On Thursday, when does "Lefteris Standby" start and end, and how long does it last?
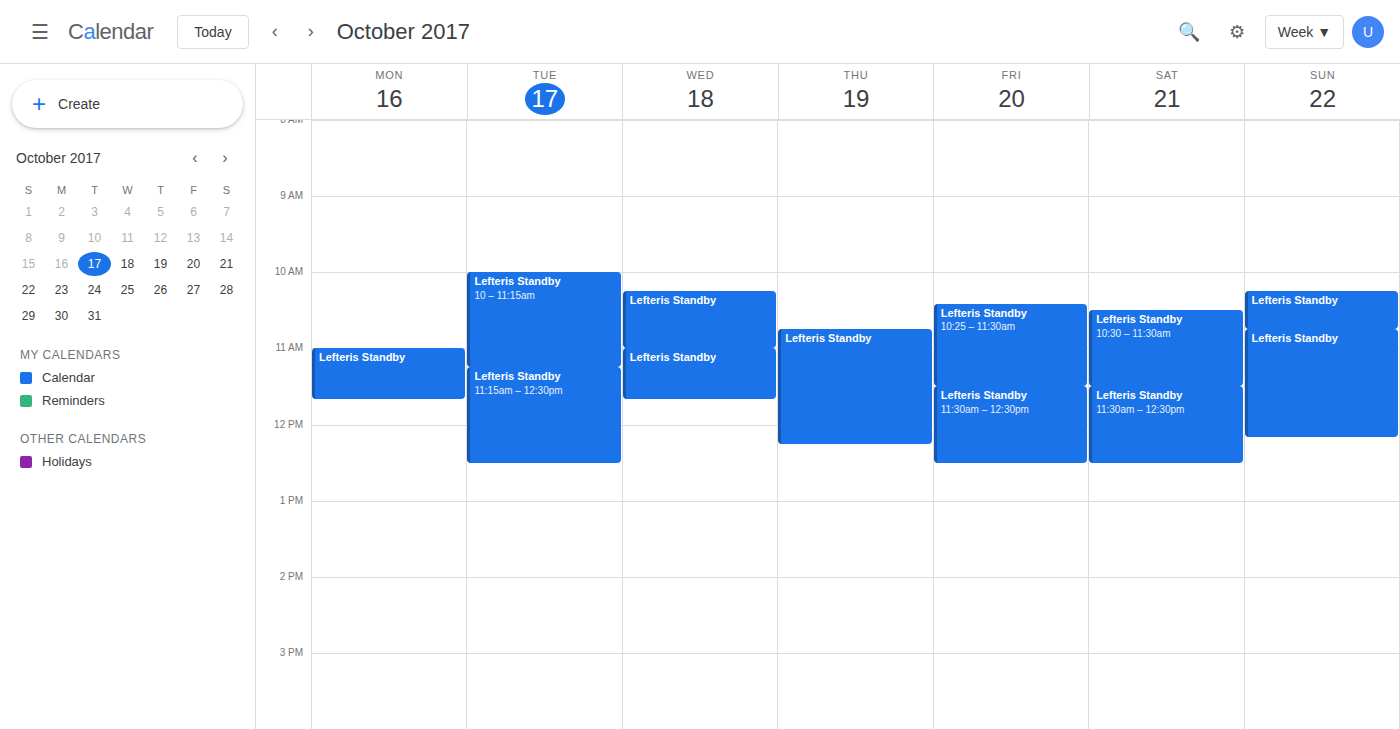
10:45 AM to 12:15 PM, 1 hour 30 minutes